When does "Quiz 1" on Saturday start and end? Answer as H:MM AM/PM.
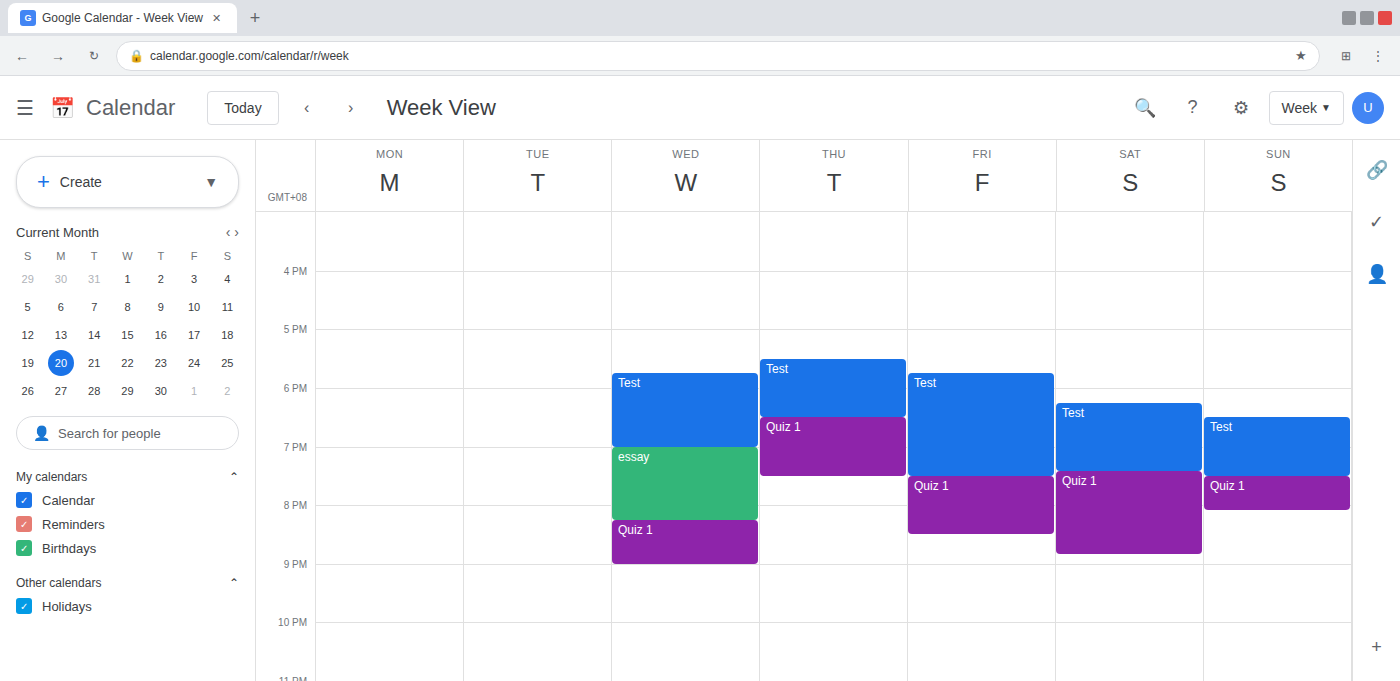
7:25 PM to 8:50 PM